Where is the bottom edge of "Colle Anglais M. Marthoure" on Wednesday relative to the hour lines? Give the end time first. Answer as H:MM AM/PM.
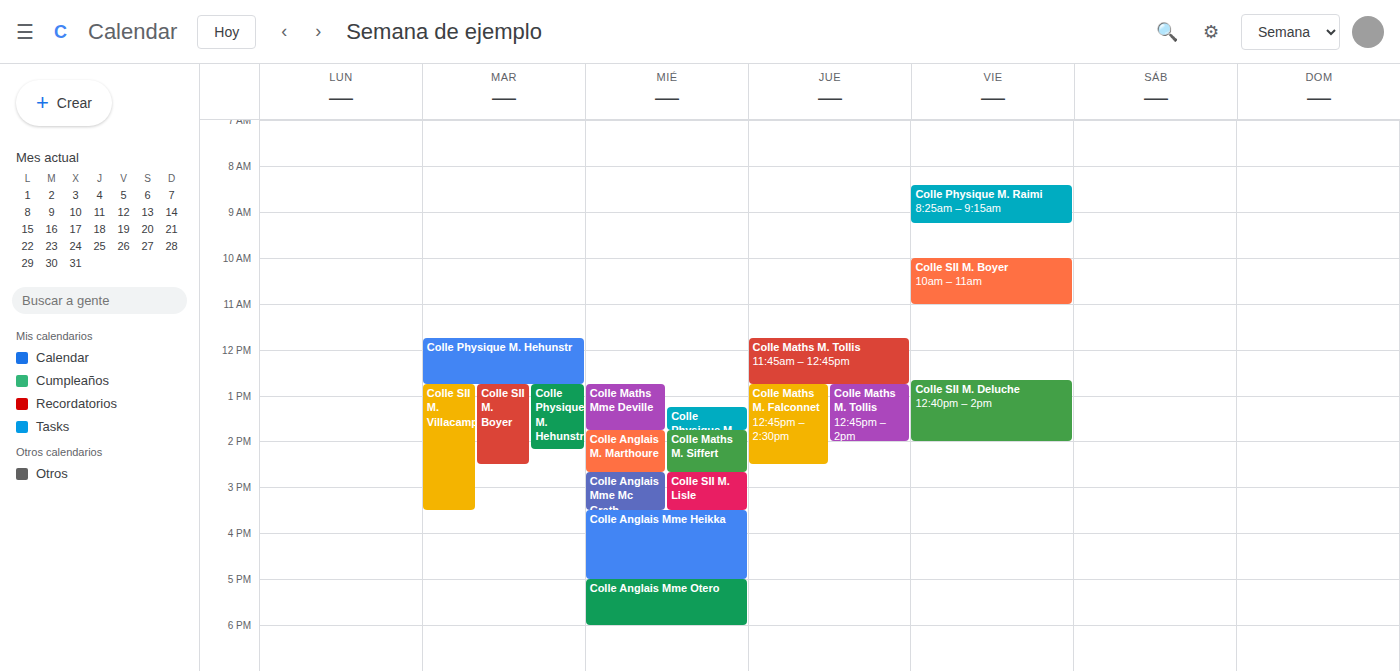
2:40 PM -- neither: 40 minutes below the 2 PM line and 20 minutes above the 3 PM line.